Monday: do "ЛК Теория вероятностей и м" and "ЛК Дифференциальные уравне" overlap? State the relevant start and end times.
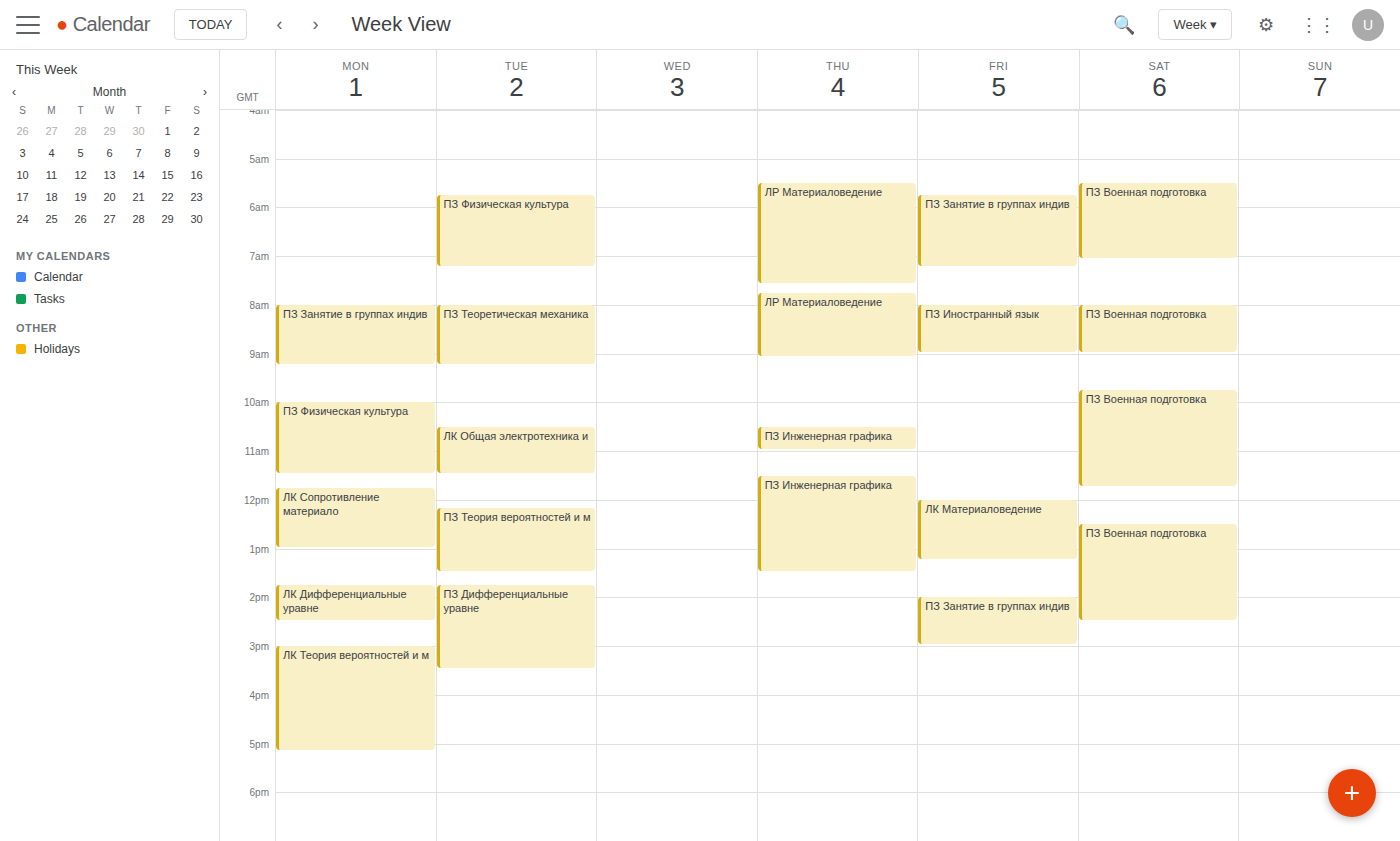
"ЛК Дифференциальные уравне" ends at 2:30 PM and "ЛК Теория вероятностей и м" starts at 3:00 PM -- no overlap.